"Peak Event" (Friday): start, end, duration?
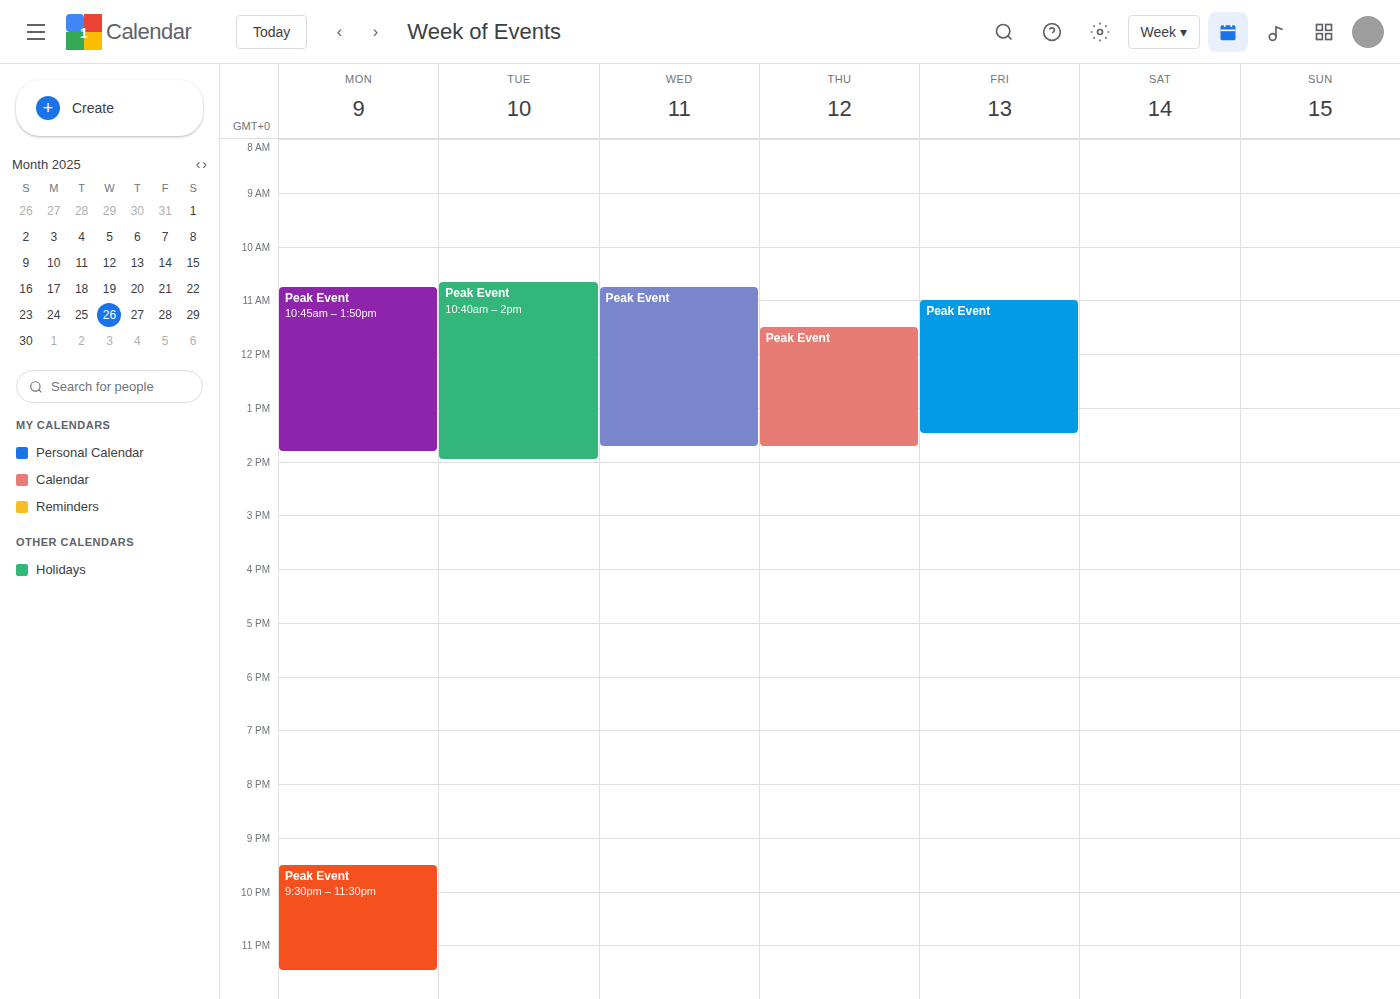
11:00 AM to 1:30 PM, 2 hours 30 minutes